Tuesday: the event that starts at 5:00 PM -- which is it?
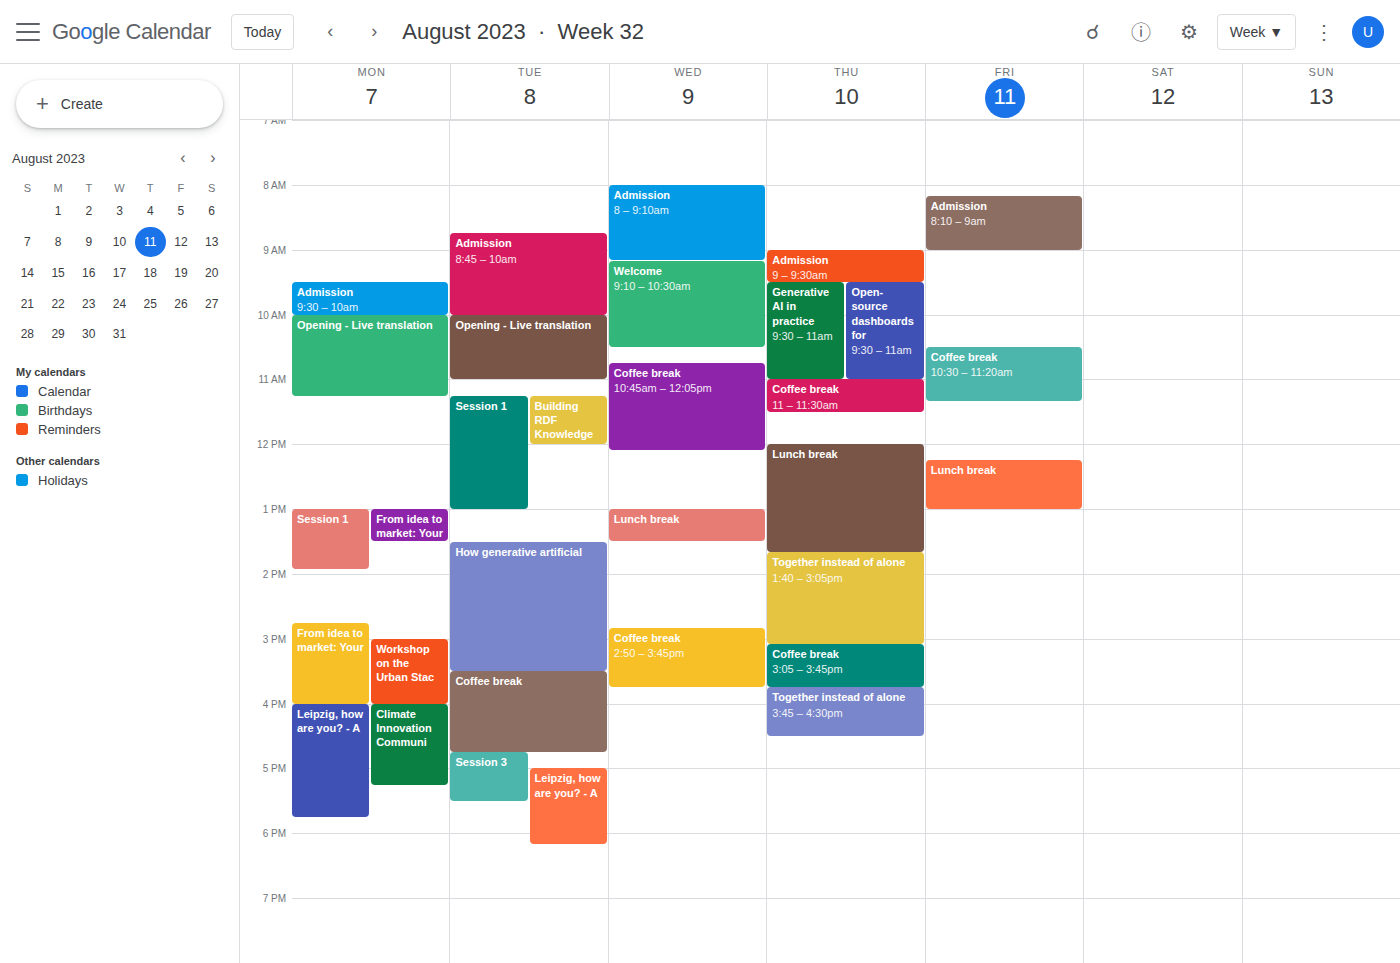
"Leipzig, how are you? - A"